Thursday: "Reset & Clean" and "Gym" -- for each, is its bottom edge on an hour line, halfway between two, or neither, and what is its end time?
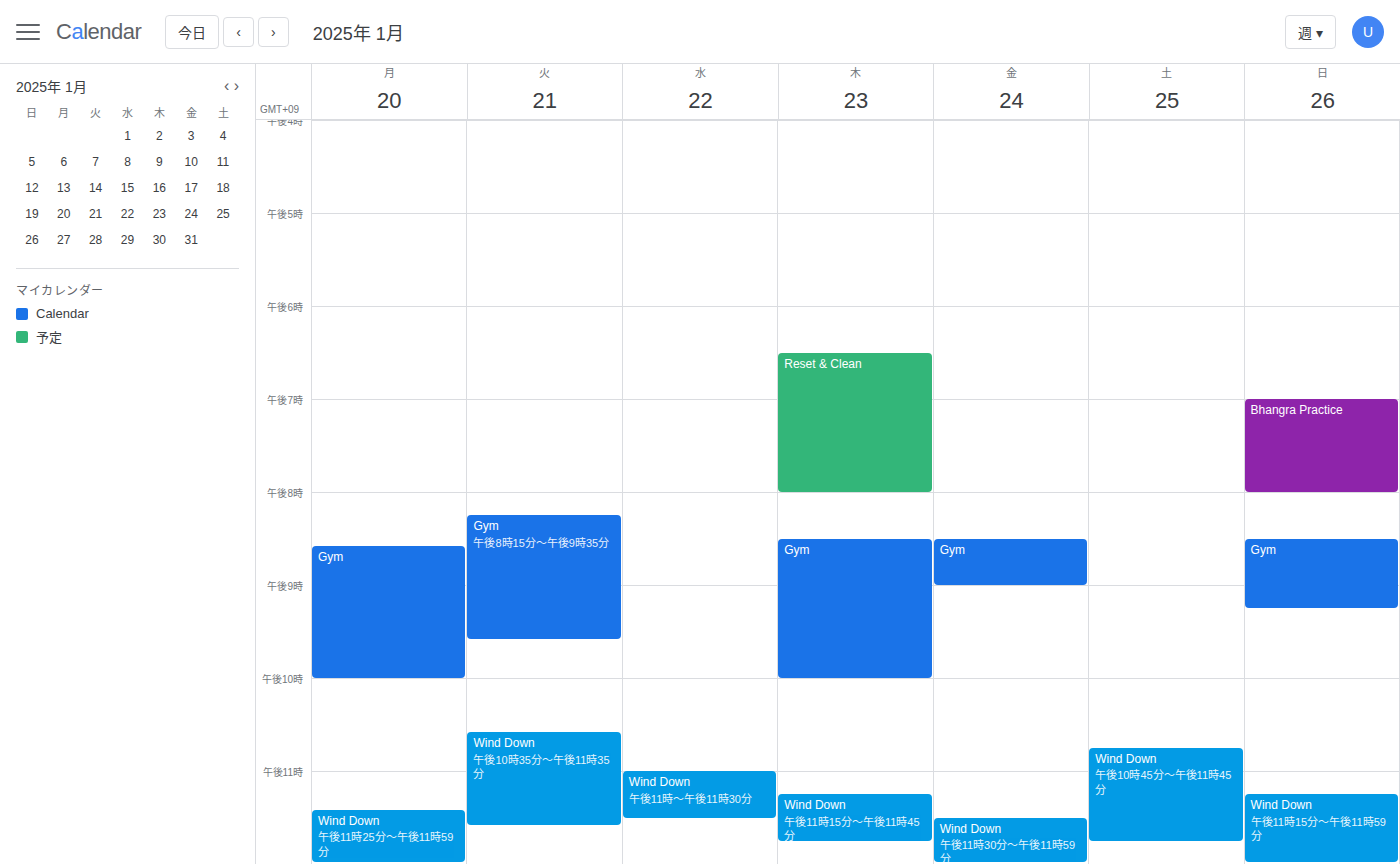
"Reset & Clean": 8:00 PM, exactly on the 8 PM line. "Gym": 10:00 PM, exactly on the 10 PM line.